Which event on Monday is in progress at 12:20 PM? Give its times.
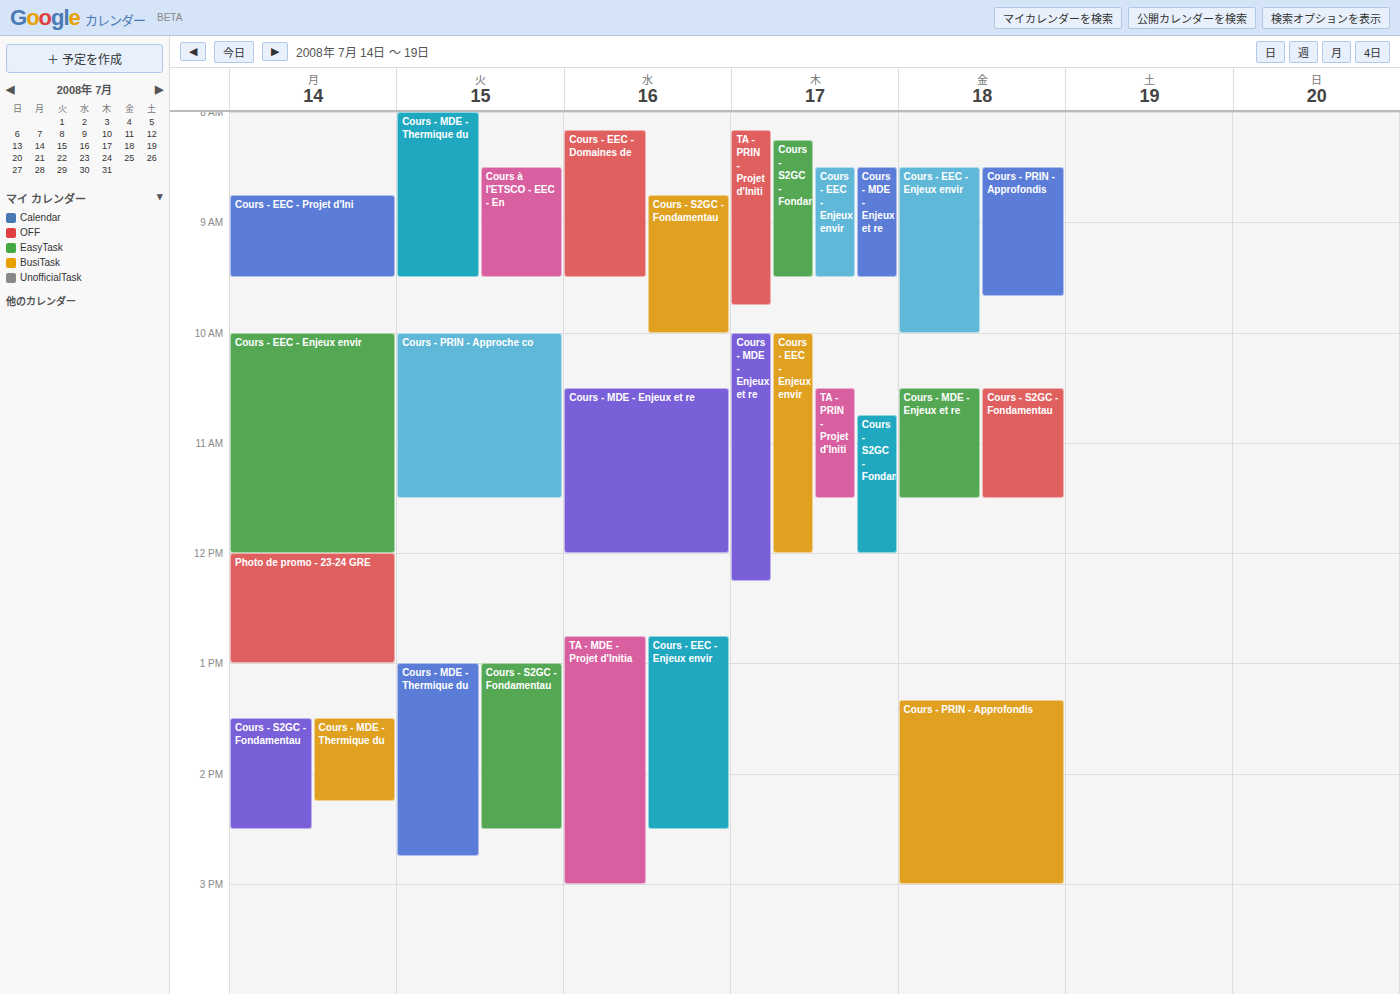
"Photo de promo - 23-24 GRE", 12:00 PM to 1:00 PM